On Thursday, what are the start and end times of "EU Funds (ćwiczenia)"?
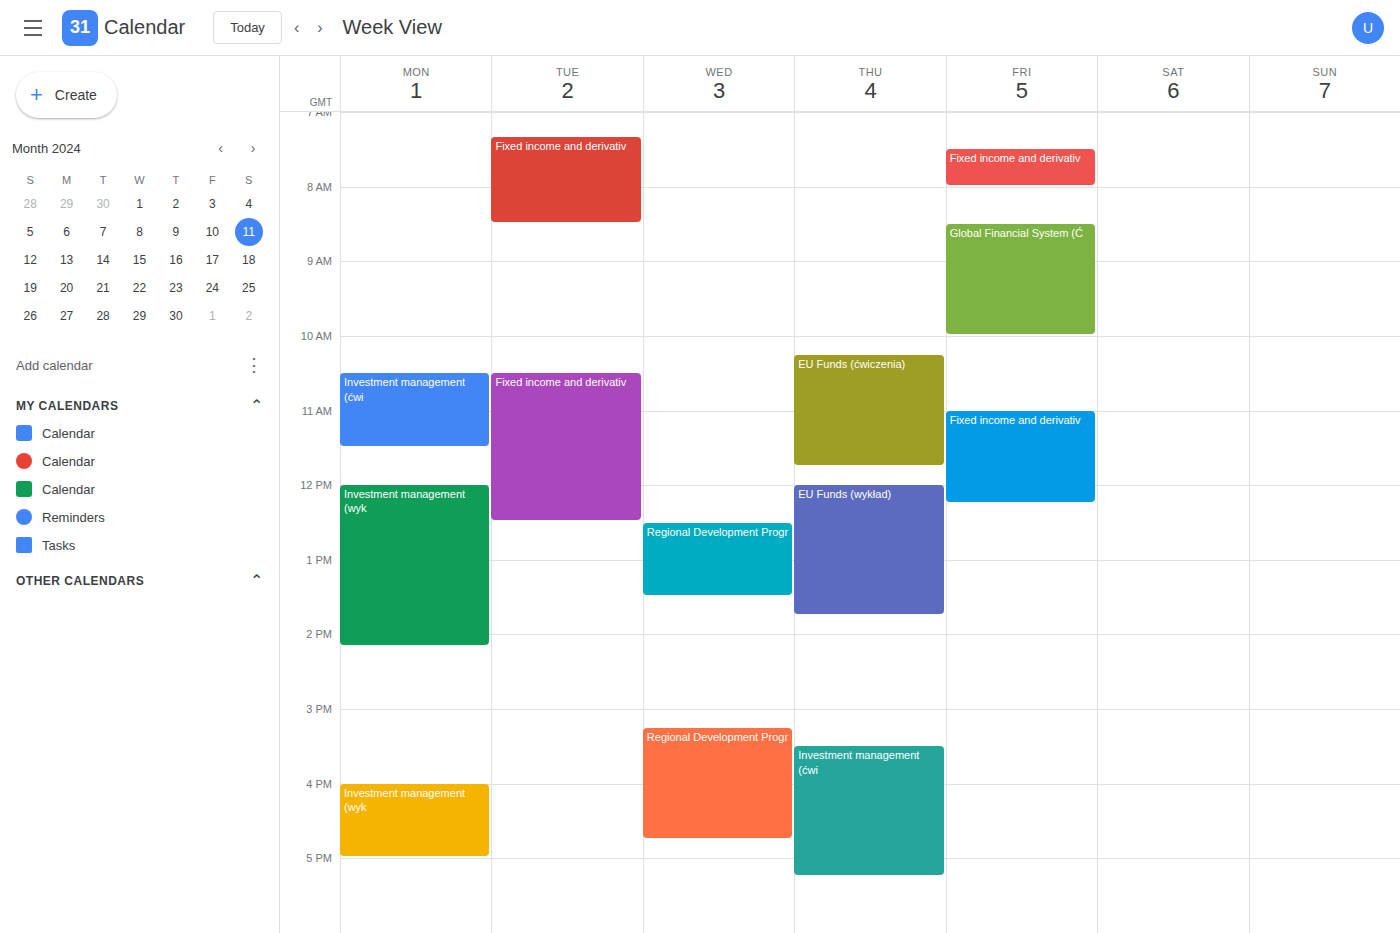
10:15 AM to 11:45 AM